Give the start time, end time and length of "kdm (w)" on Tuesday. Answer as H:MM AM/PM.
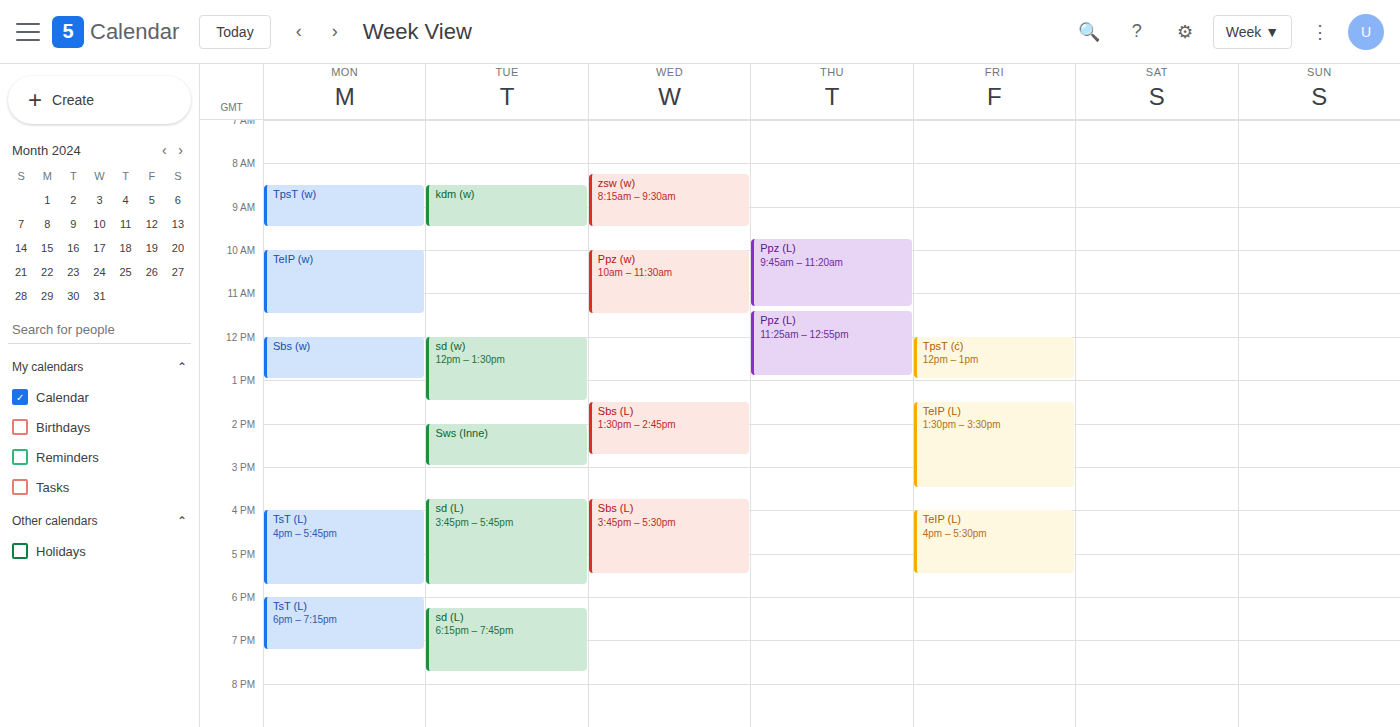
8:30 AM to 9:30 AM, 1 hour